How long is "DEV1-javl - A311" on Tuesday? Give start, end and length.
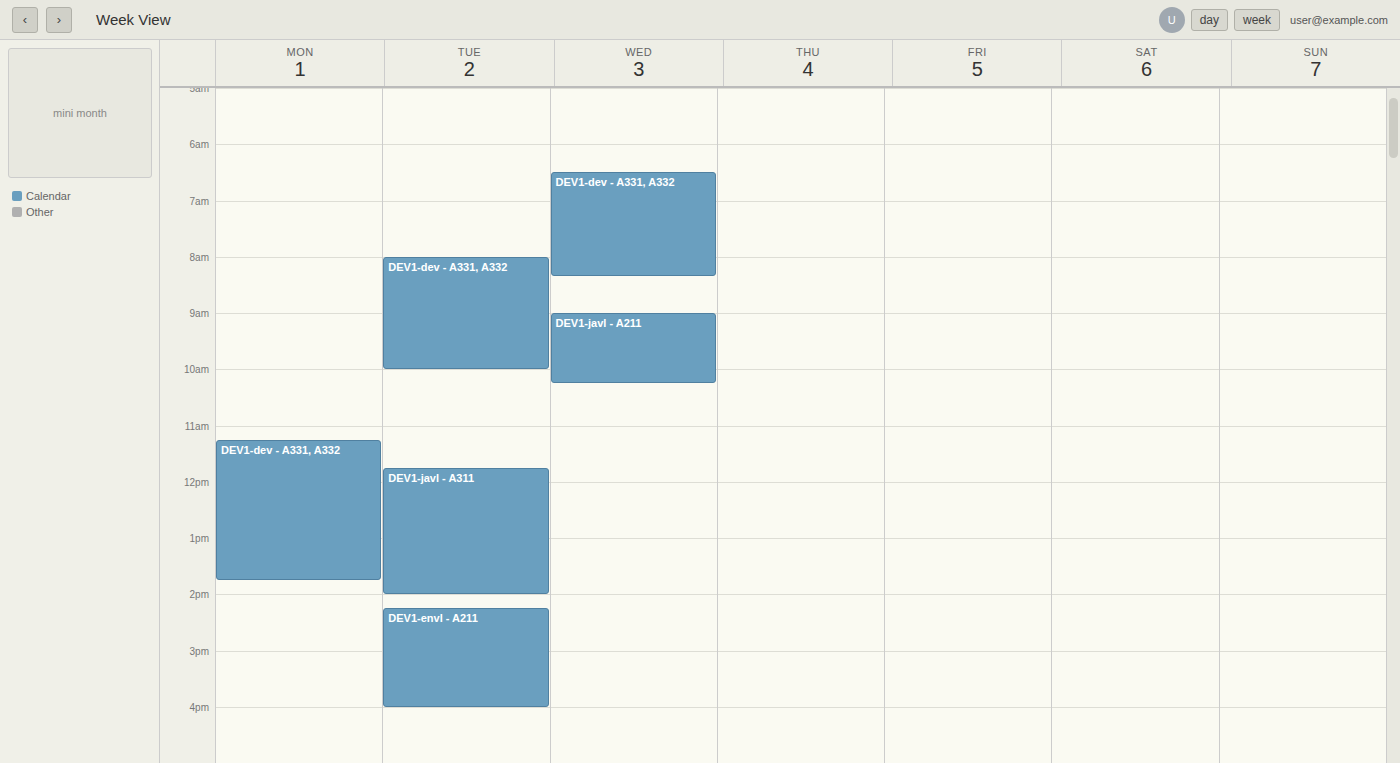
11:45 AM to 2:00 PM, 2 hours 15 minutes